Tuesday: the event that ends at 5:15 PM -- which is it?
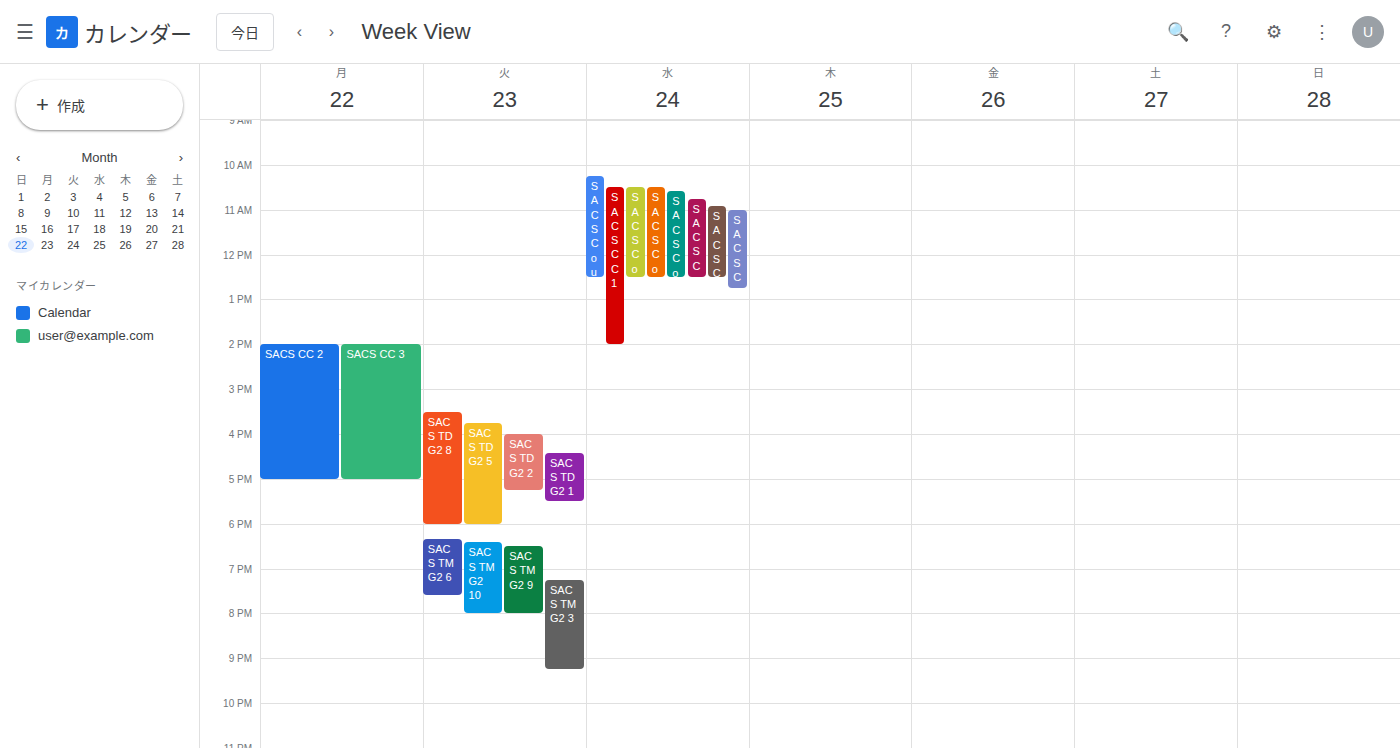
"SACS TD G2 2"